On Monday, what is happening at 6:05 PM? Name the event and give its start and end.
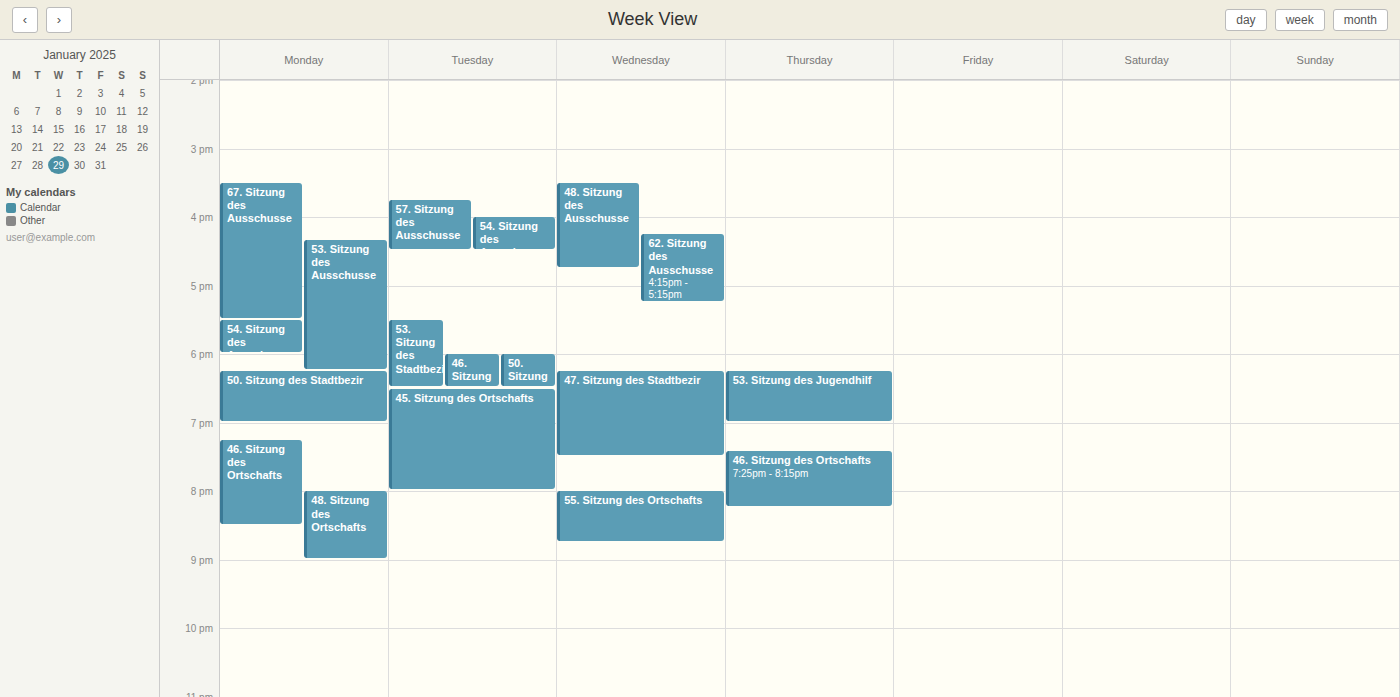
"53. Sitzung des Ausschusse", 4:20 PM to 6:15 PM